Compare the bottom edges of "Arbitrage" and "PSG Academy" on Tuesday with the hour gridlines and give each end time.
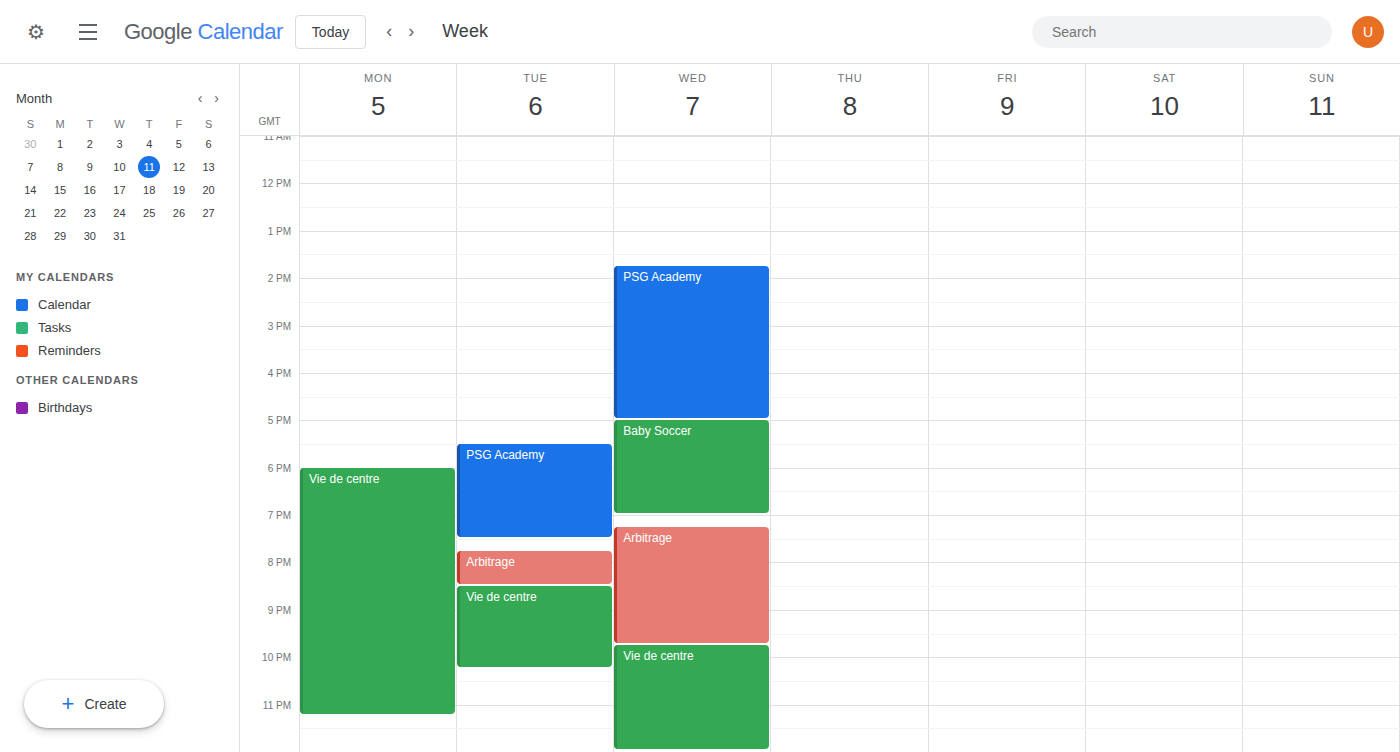
"Arbitrage": 8:30 PM, halfway between the 8 PM and 9 PM lines. "PSG Academy": 7:30 PM, halfway between the 7 PM and 8 PM lines.